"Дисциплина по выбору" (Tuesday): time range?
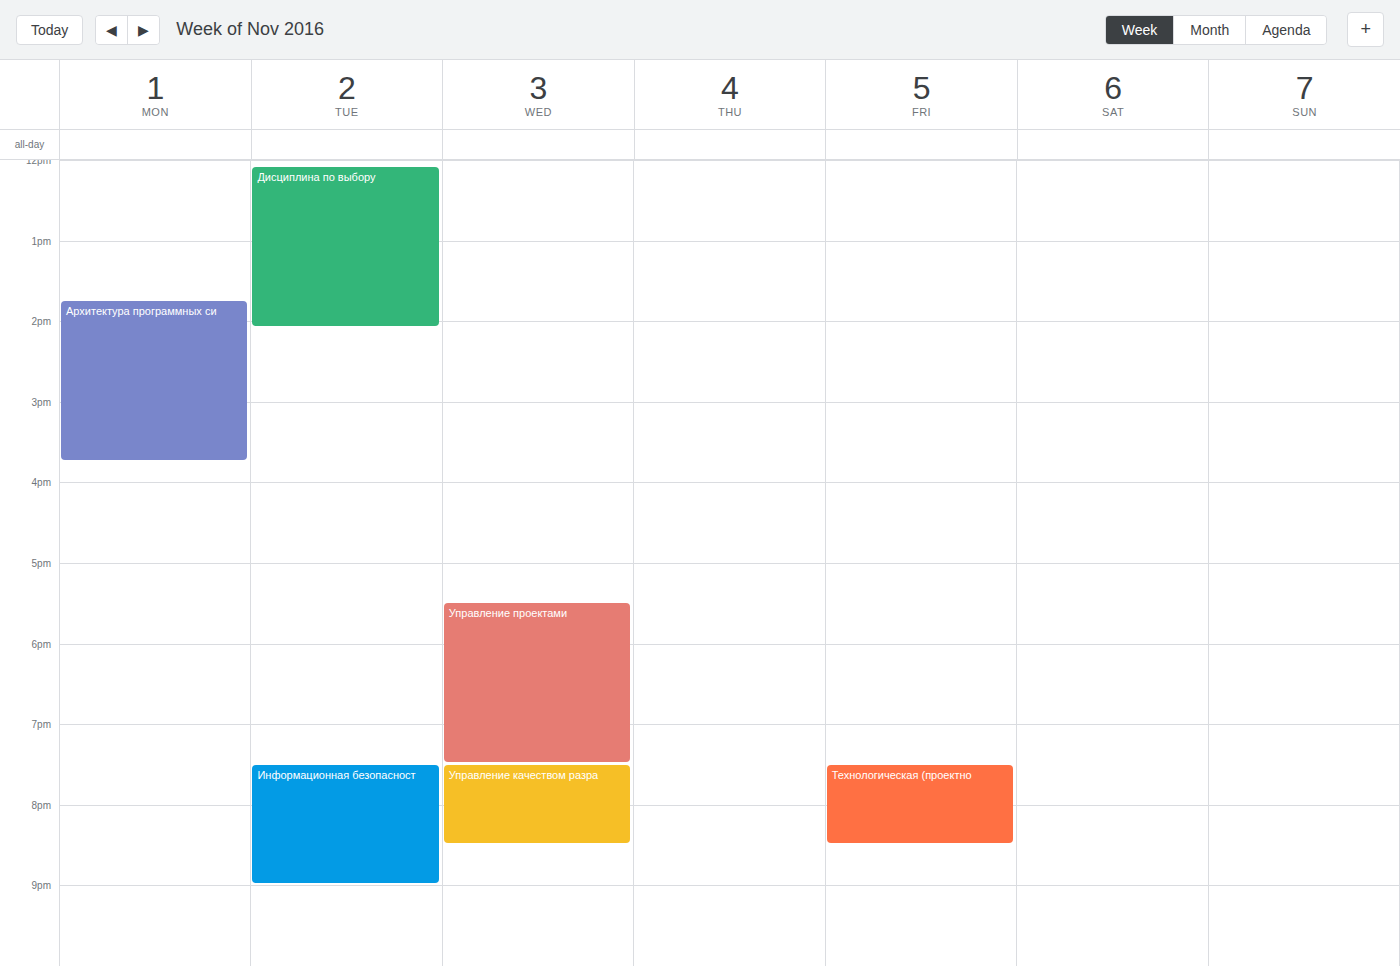
12:05 PM to 2:05 PM